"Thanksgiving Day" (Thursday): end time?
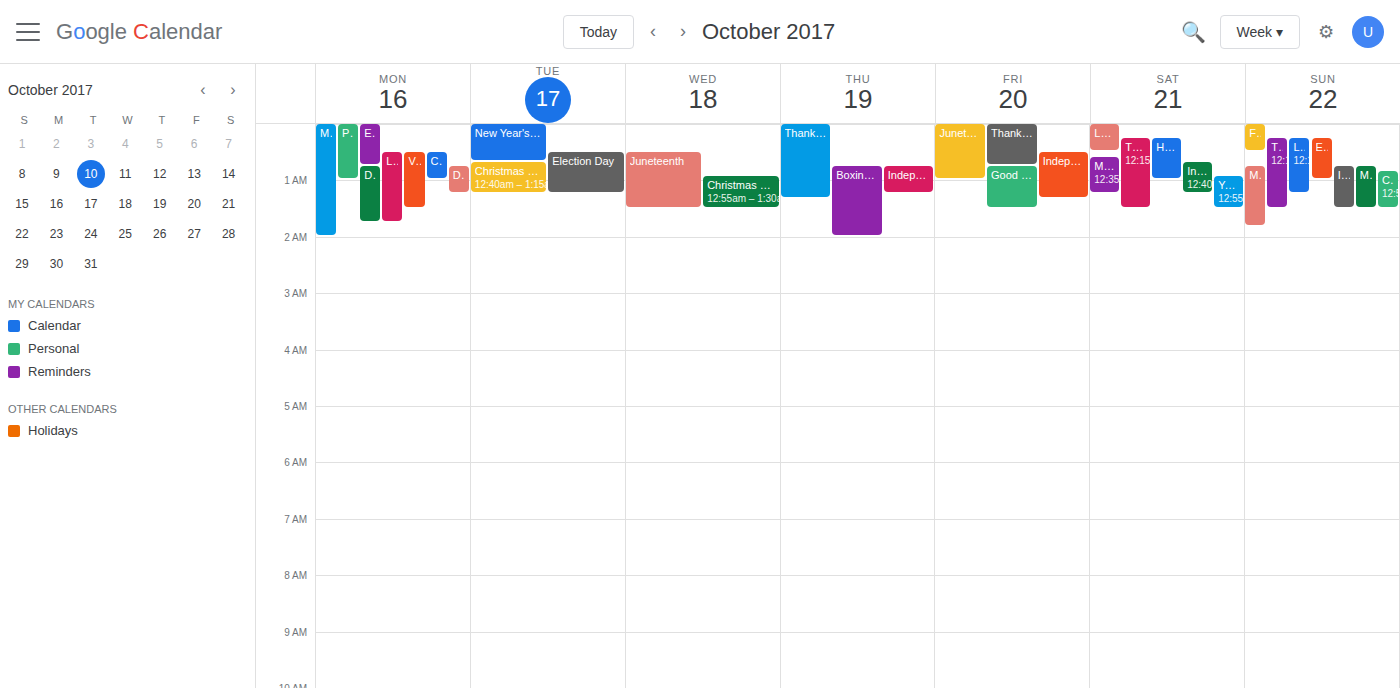
1:20 AM